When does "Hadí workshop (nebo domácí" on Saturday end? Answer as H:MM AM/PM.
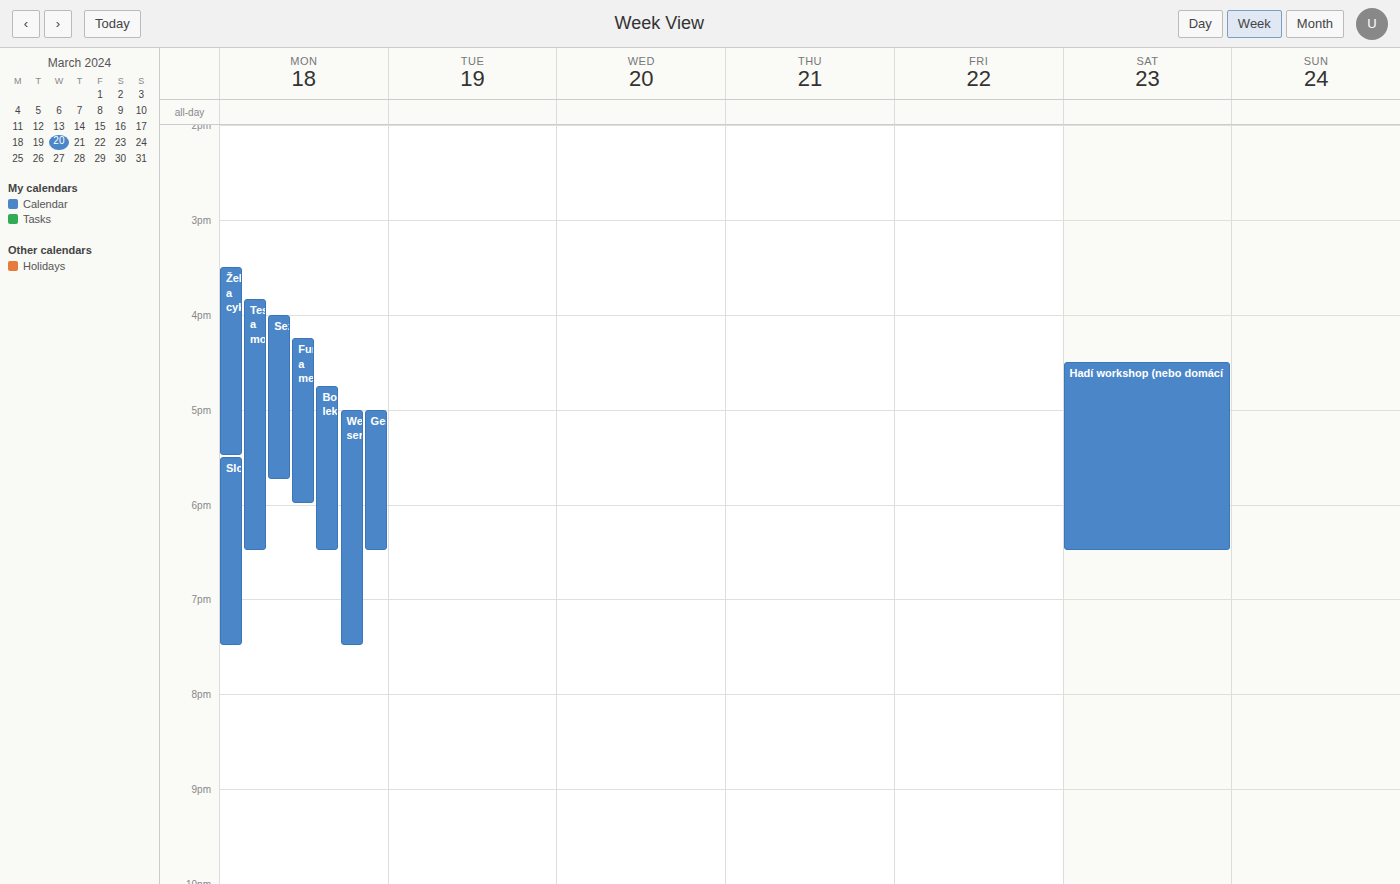
6:30 PM